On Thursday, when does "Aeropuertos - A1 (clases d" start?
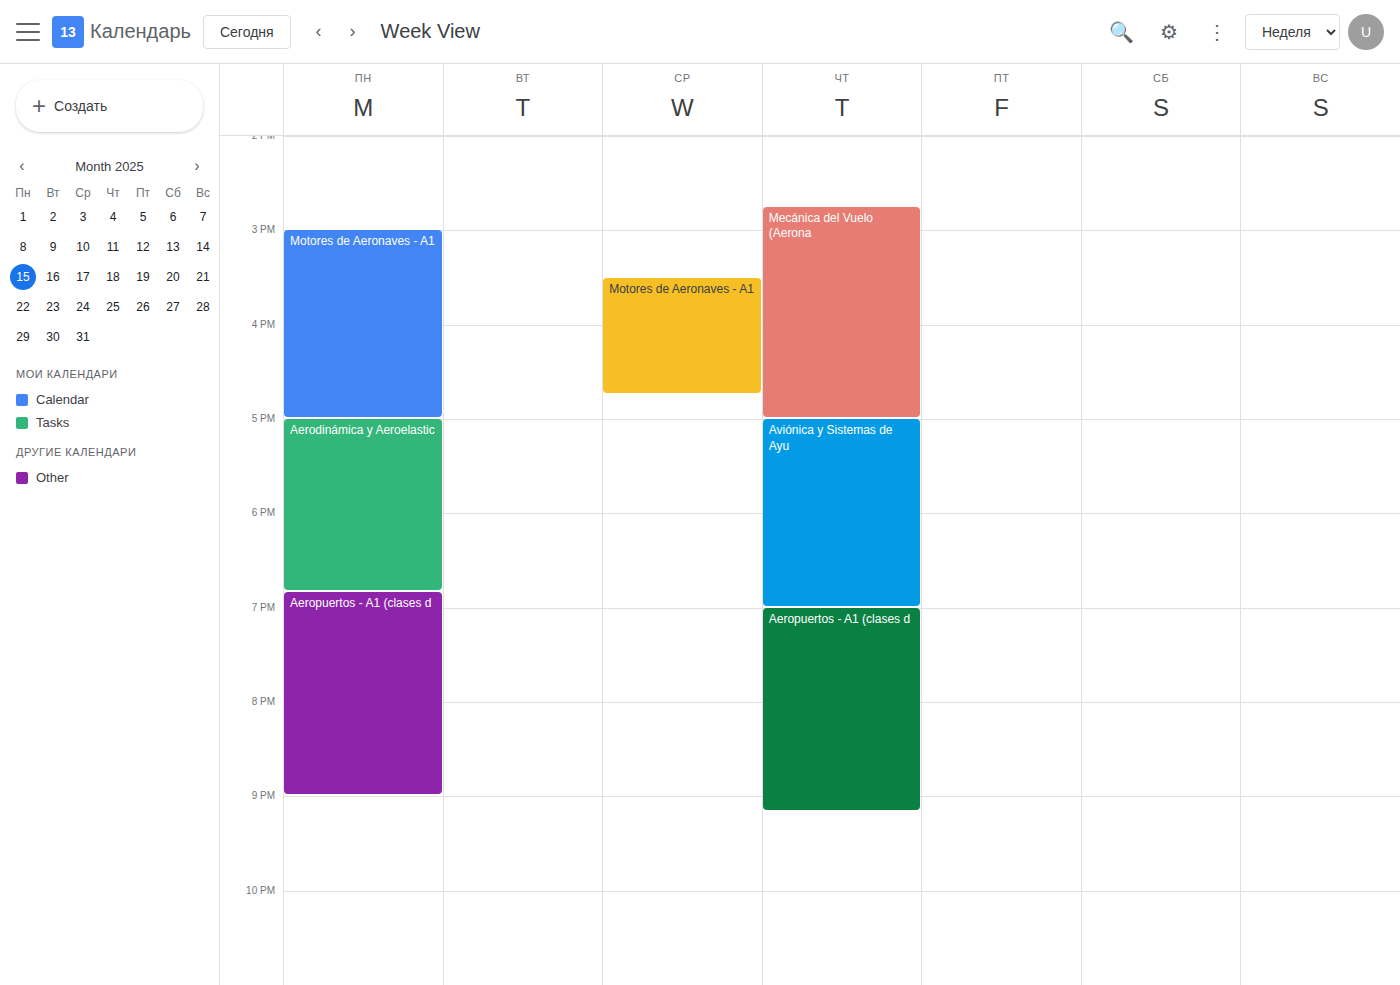
7:00 PM